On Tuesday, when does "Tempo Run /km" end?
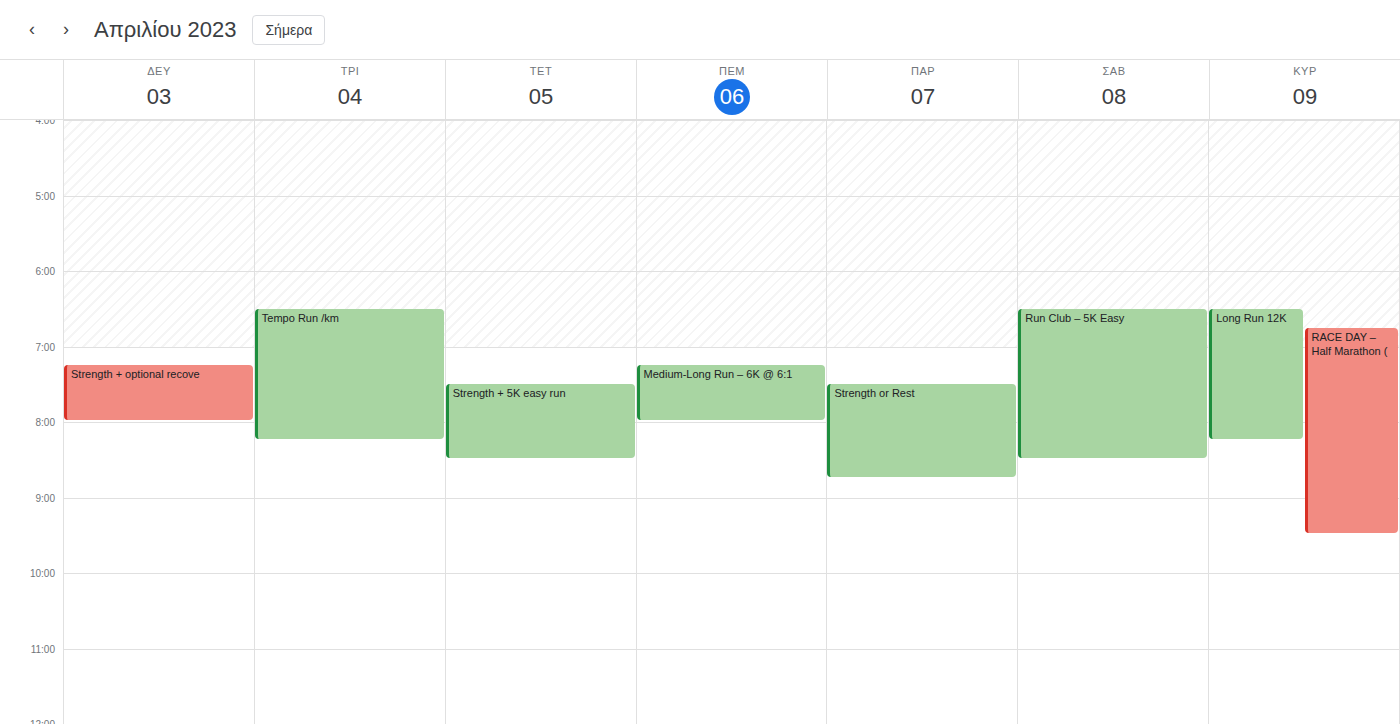
08:15